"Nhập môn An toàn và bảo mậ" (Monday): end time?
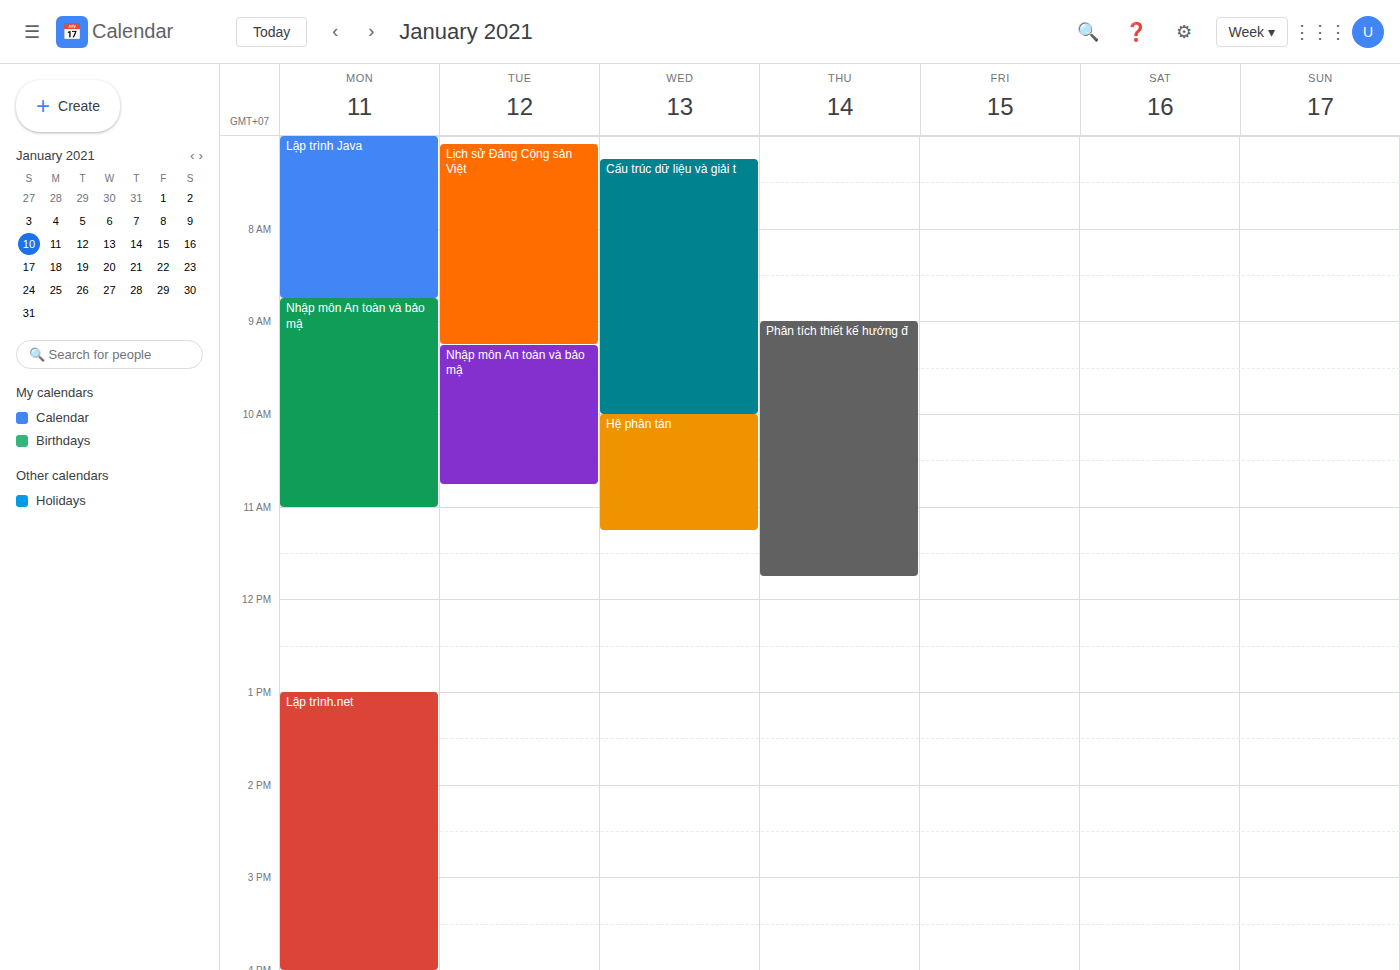
11:00 AM